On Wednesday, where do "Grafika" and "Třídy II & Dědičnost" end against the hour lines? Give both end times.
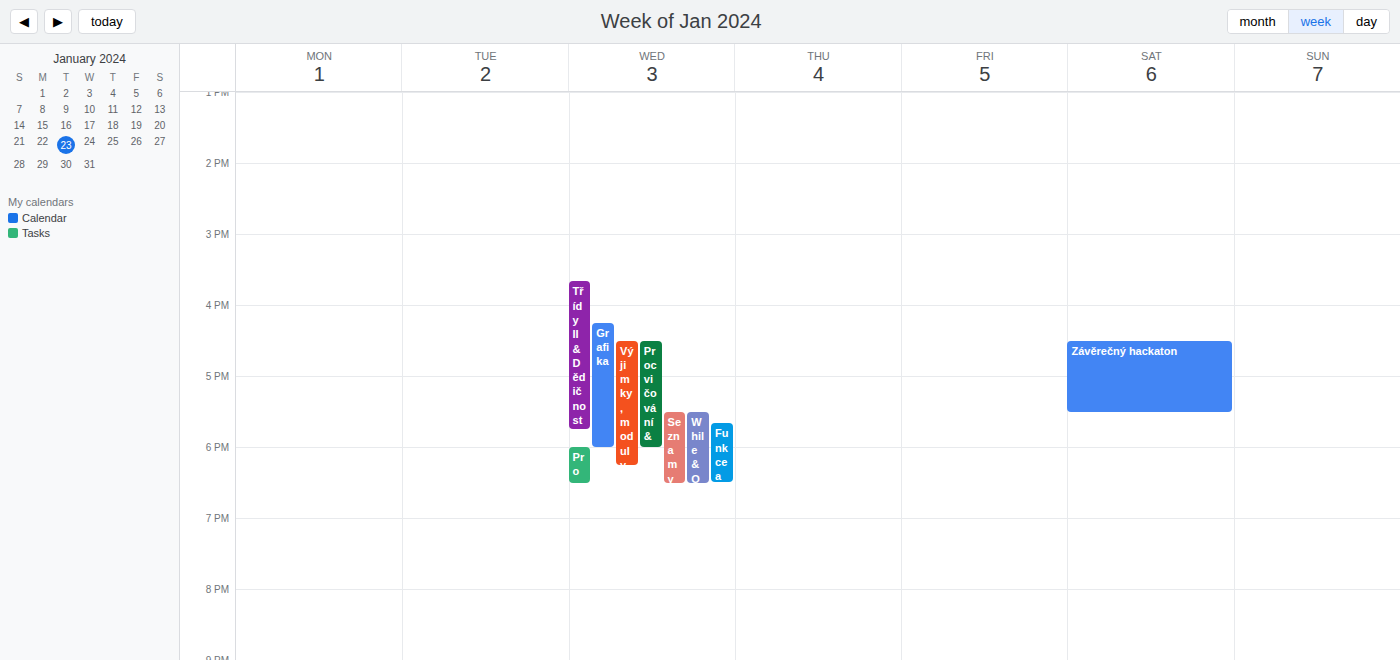
"Grafika": 6:00 PM, exactly on the 6 PM line. "Třídy II & Dědičnost": 5:45 PM, neither: three quarters of the way from the 5 PM line to the 6 PM line.